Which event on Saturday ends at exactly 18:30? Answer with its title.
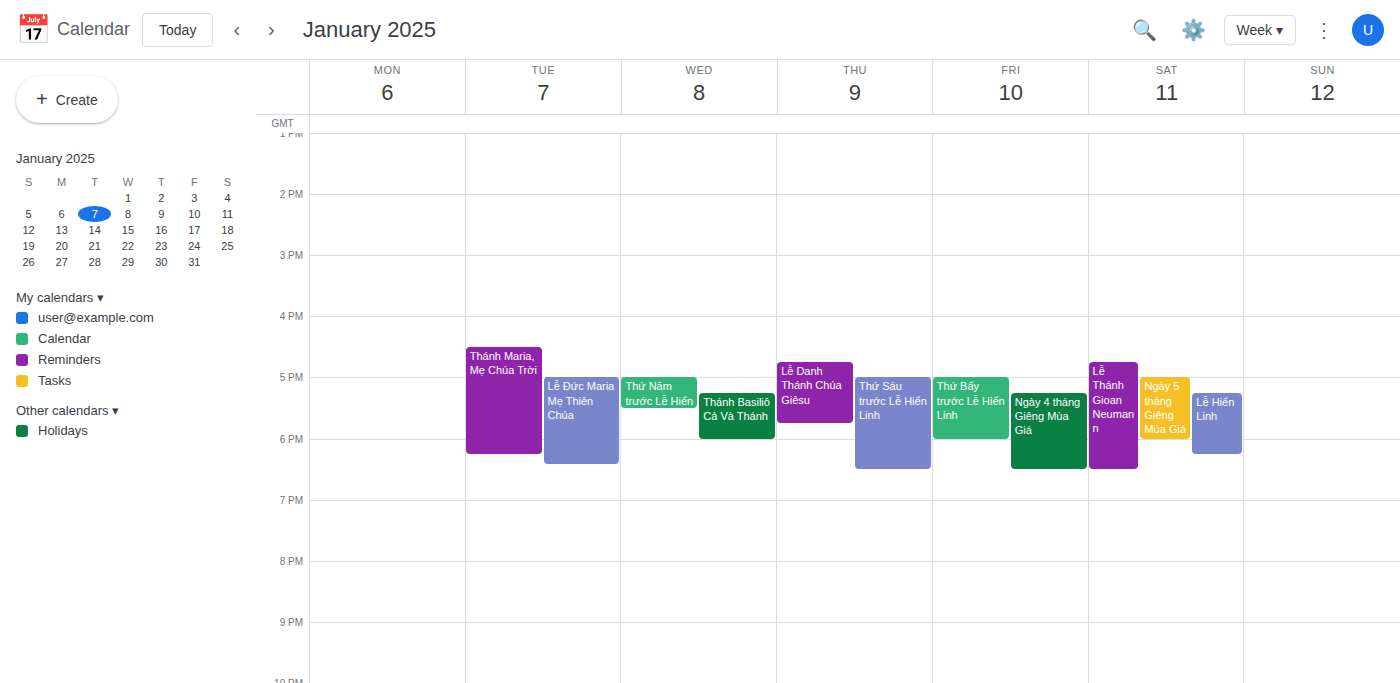
"Lễ Thánh Gioan Neumann"